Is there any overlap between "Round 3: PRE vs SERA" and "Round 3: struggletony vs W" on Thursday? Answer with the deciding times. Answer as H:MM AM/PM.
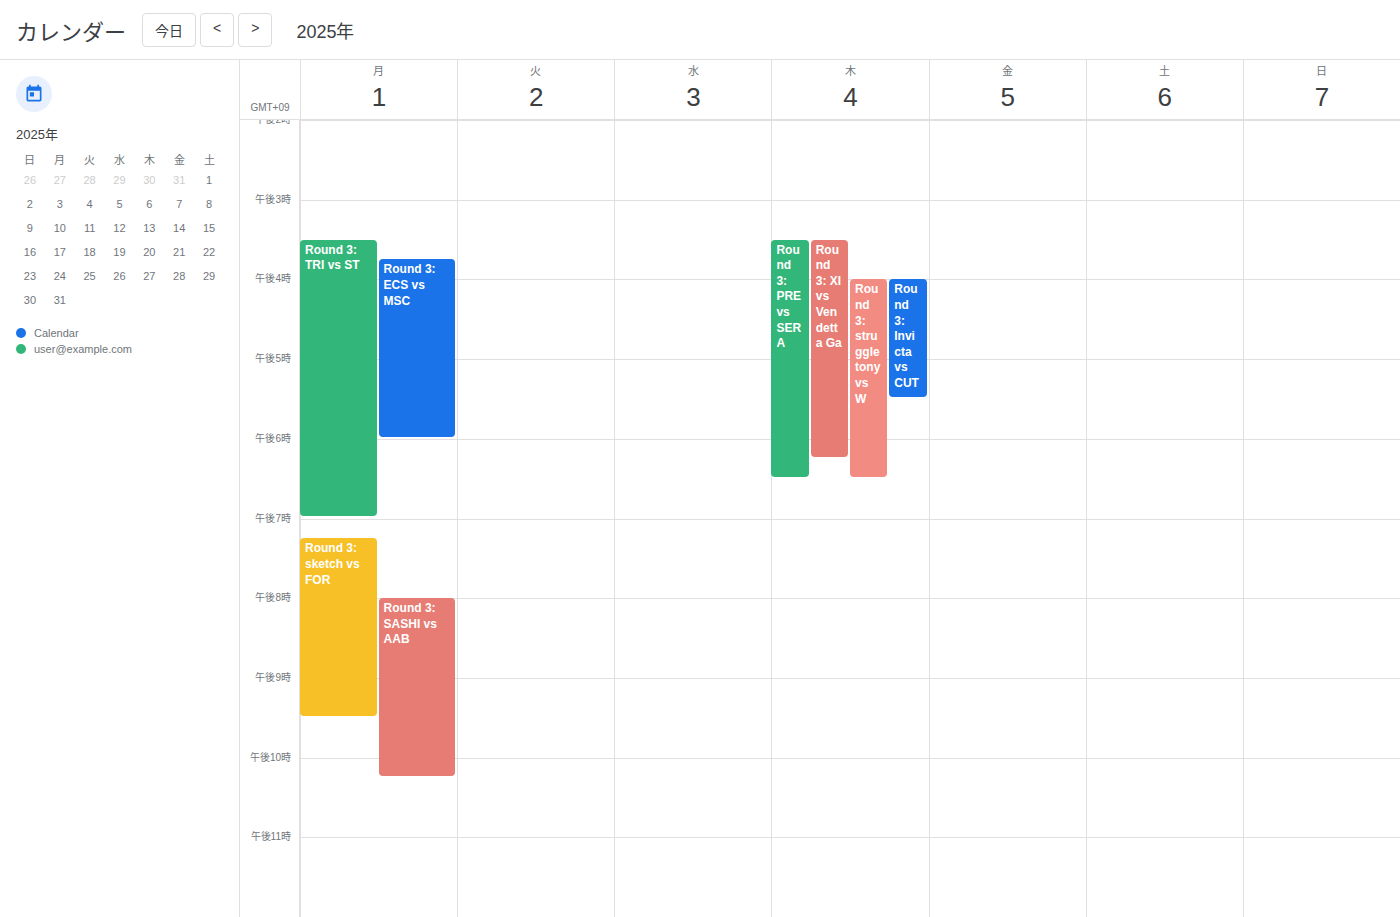
"Round 3: struggletony vs W" starts at 4:00 PM, before "Round 3: PRE vs SERA" ends at 6:30 PM -- they overlap.